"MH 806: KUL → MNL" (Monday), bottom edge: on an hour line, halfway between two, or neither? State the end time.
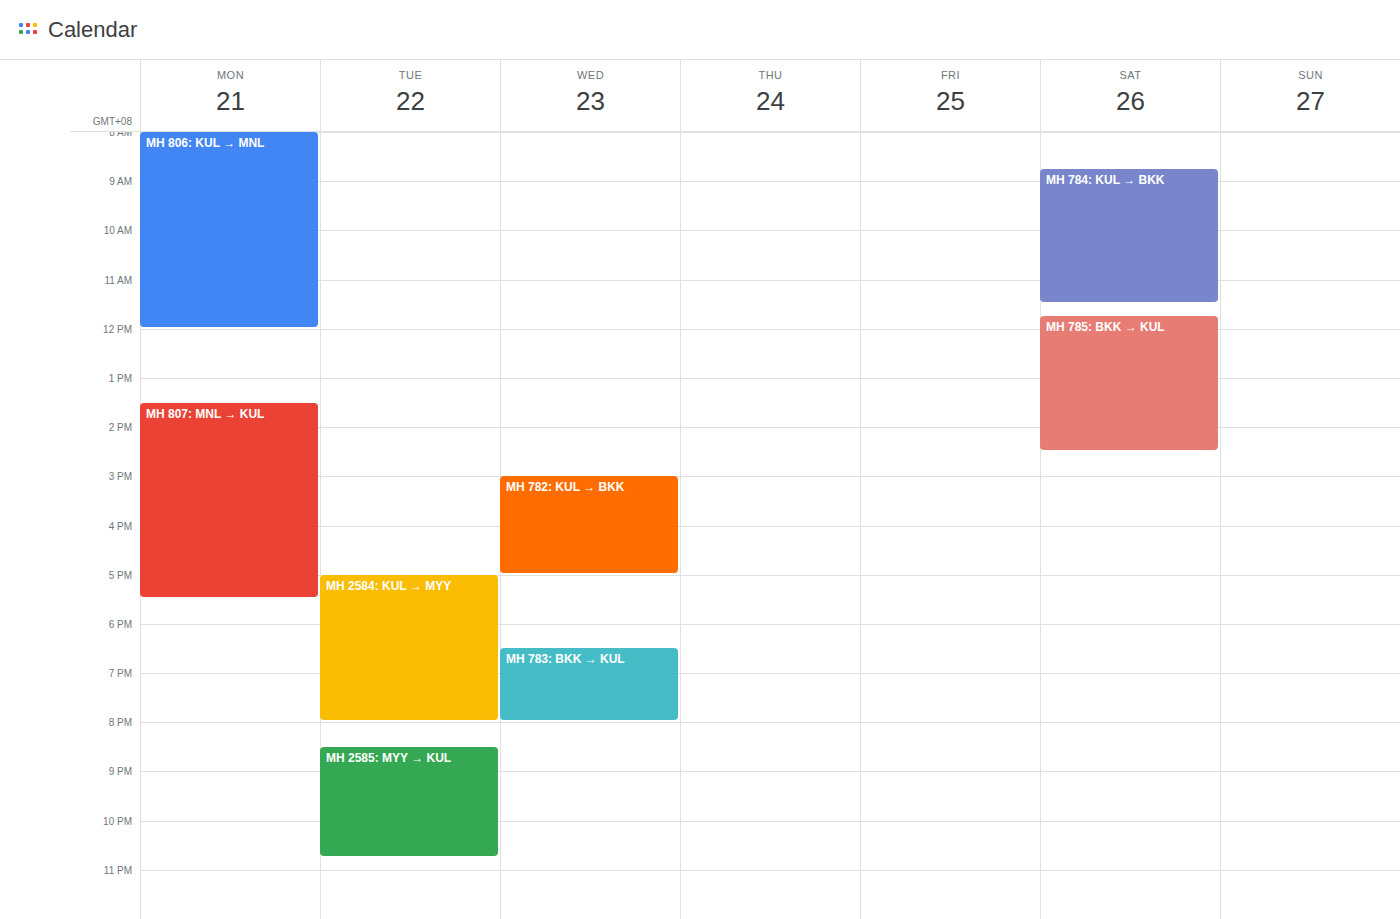
12:00 PM -- exactly on the 12 PM line.